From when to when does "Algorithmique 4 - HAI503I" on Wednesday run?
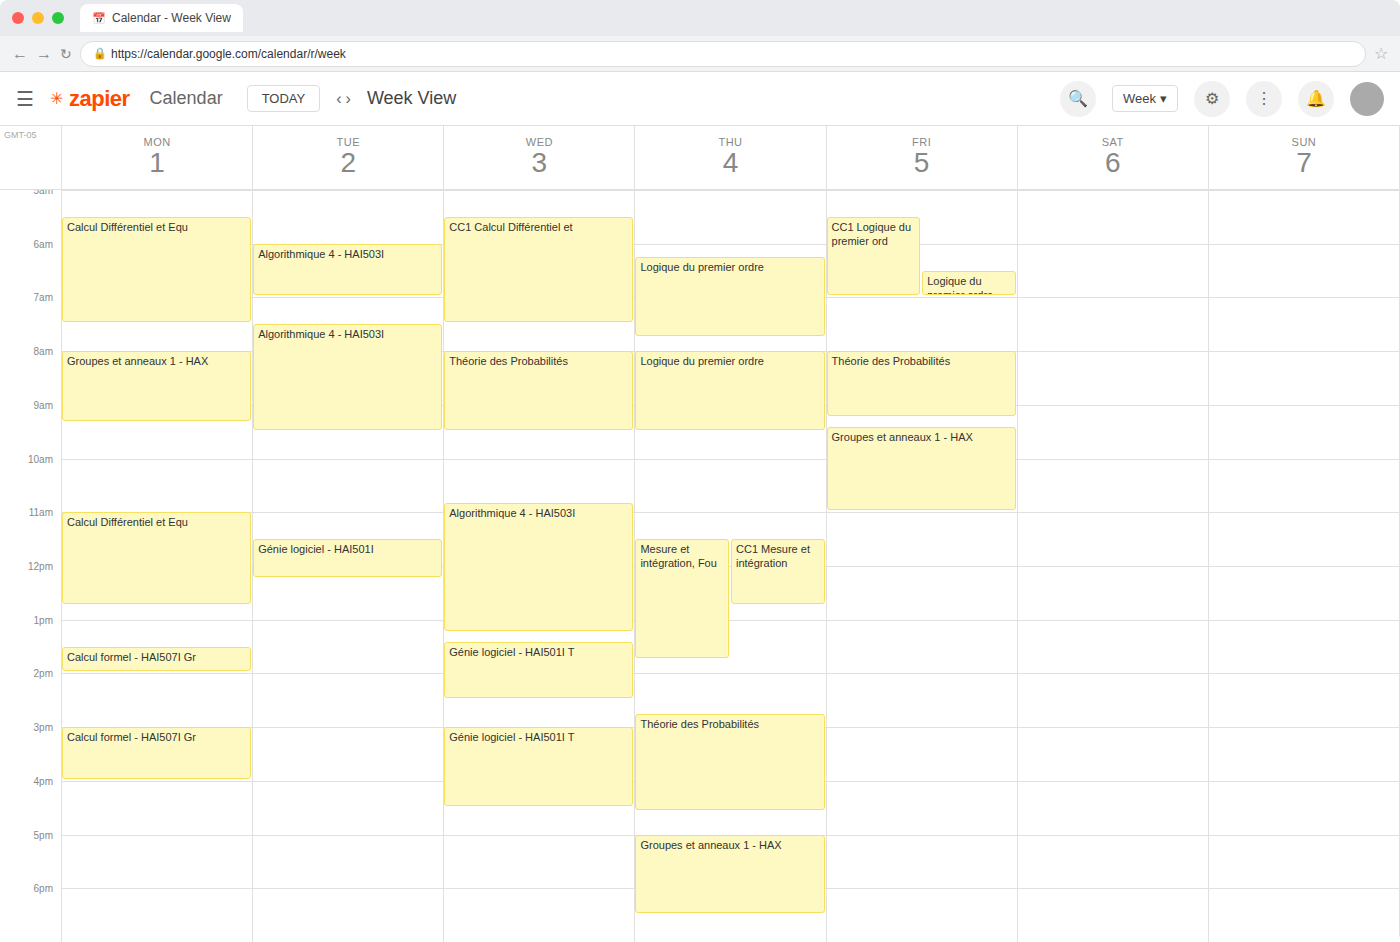
10:50 AM to 1:15 PM